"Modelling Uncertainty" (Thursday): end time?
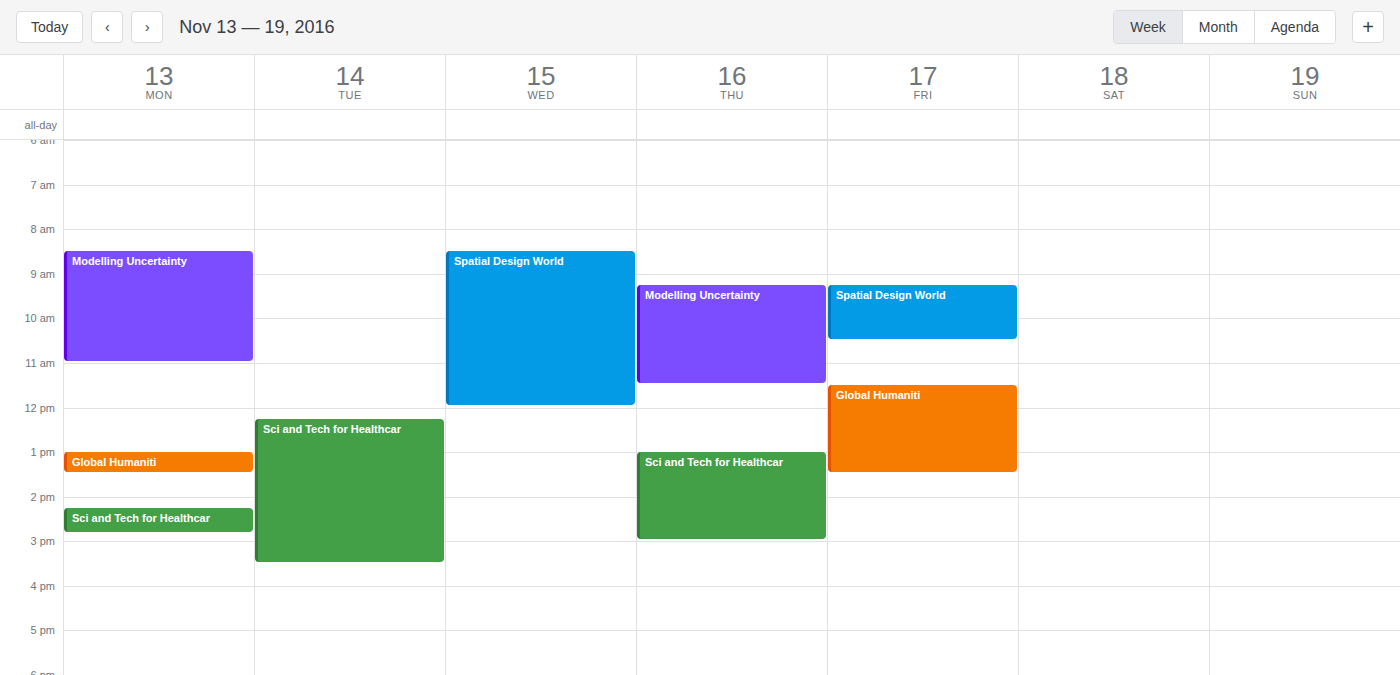
11:30